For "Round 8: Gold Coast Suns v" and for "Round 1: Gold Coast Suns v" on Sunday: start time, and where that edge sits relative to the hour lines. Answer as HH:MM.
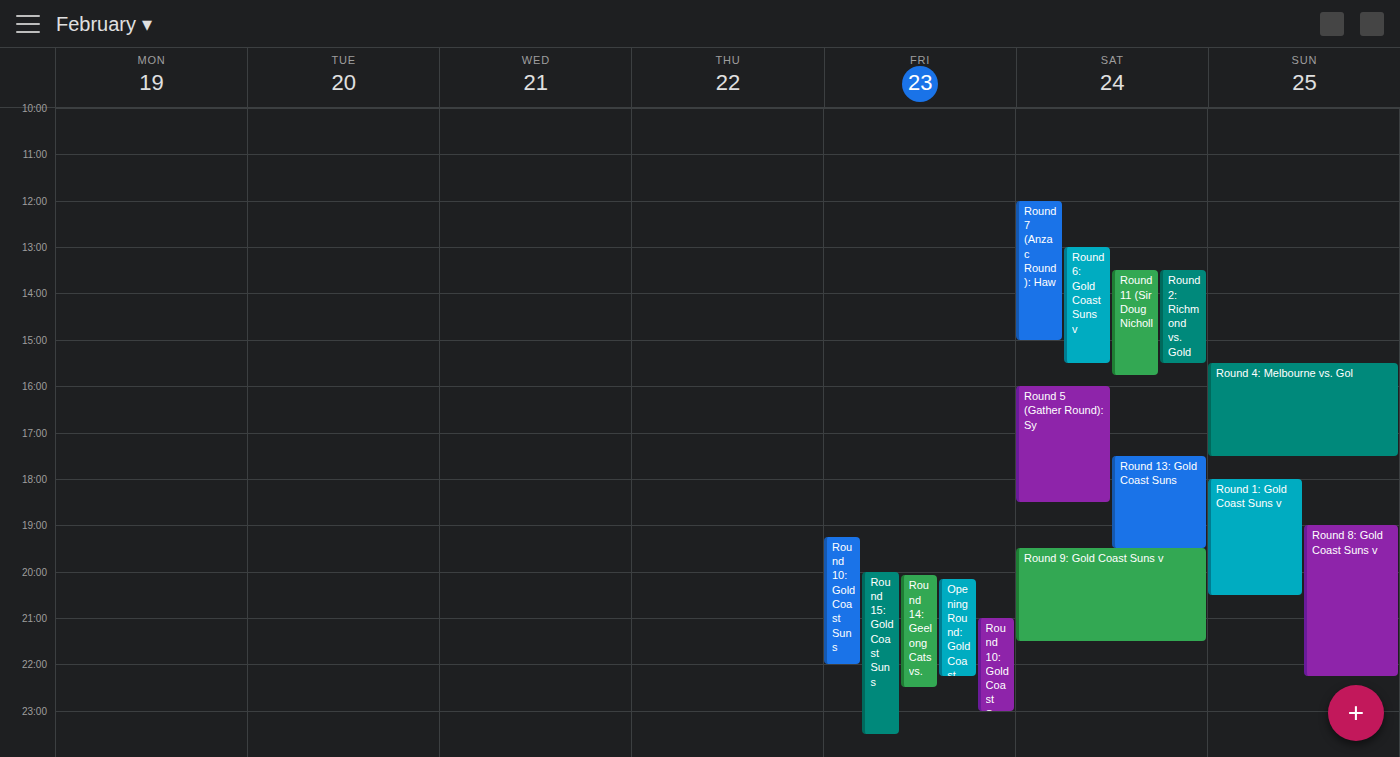
"Round 8: Gold Coast Suns v": 19:00, exactly on the 19:00 line. "Round 1: Gold Coast Suns v": 18:00, exactly on the 18:00 line.